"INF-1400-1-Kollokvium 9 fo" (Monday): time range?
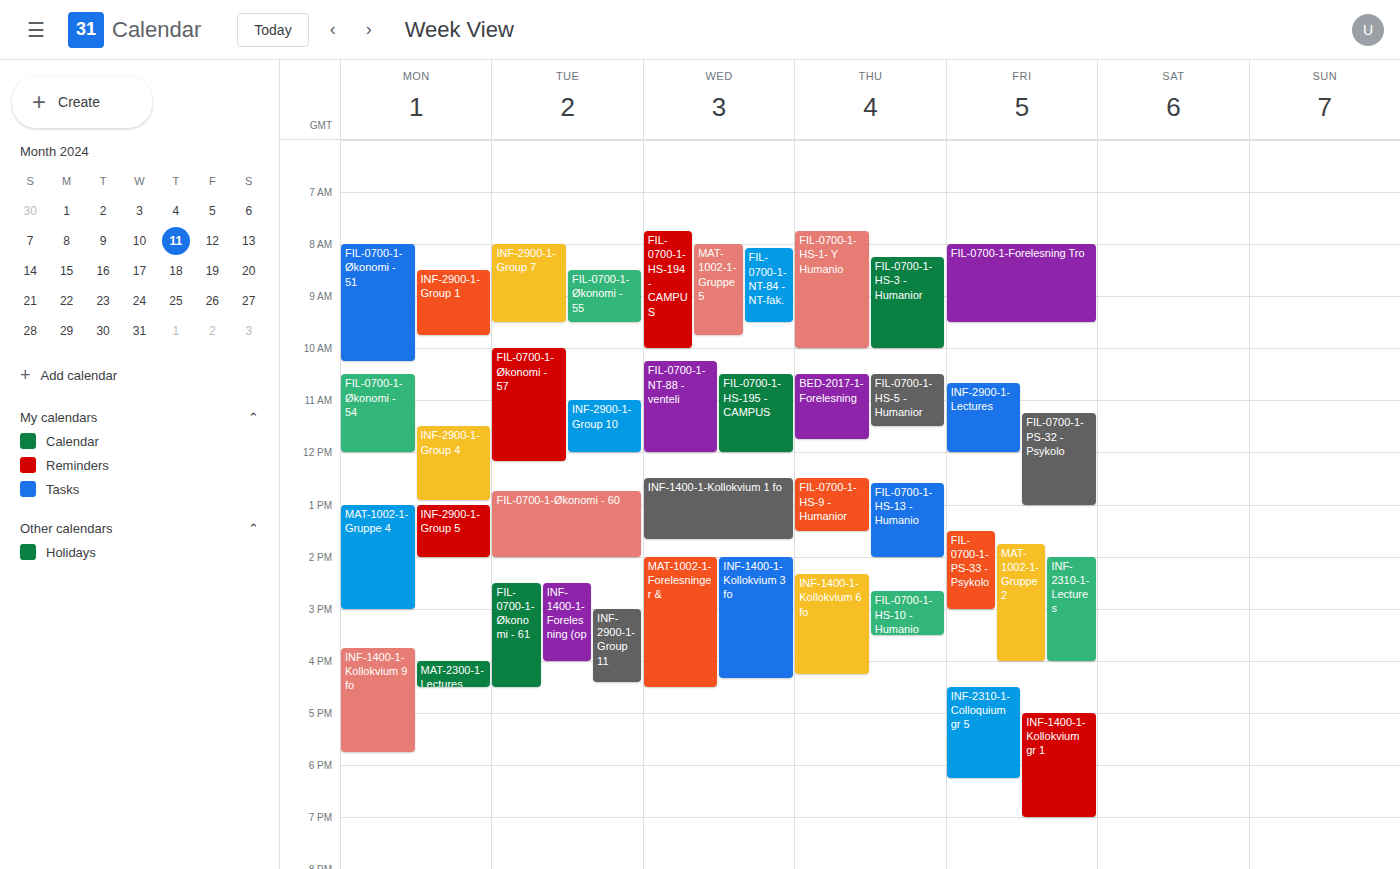
15:45 to 17:45